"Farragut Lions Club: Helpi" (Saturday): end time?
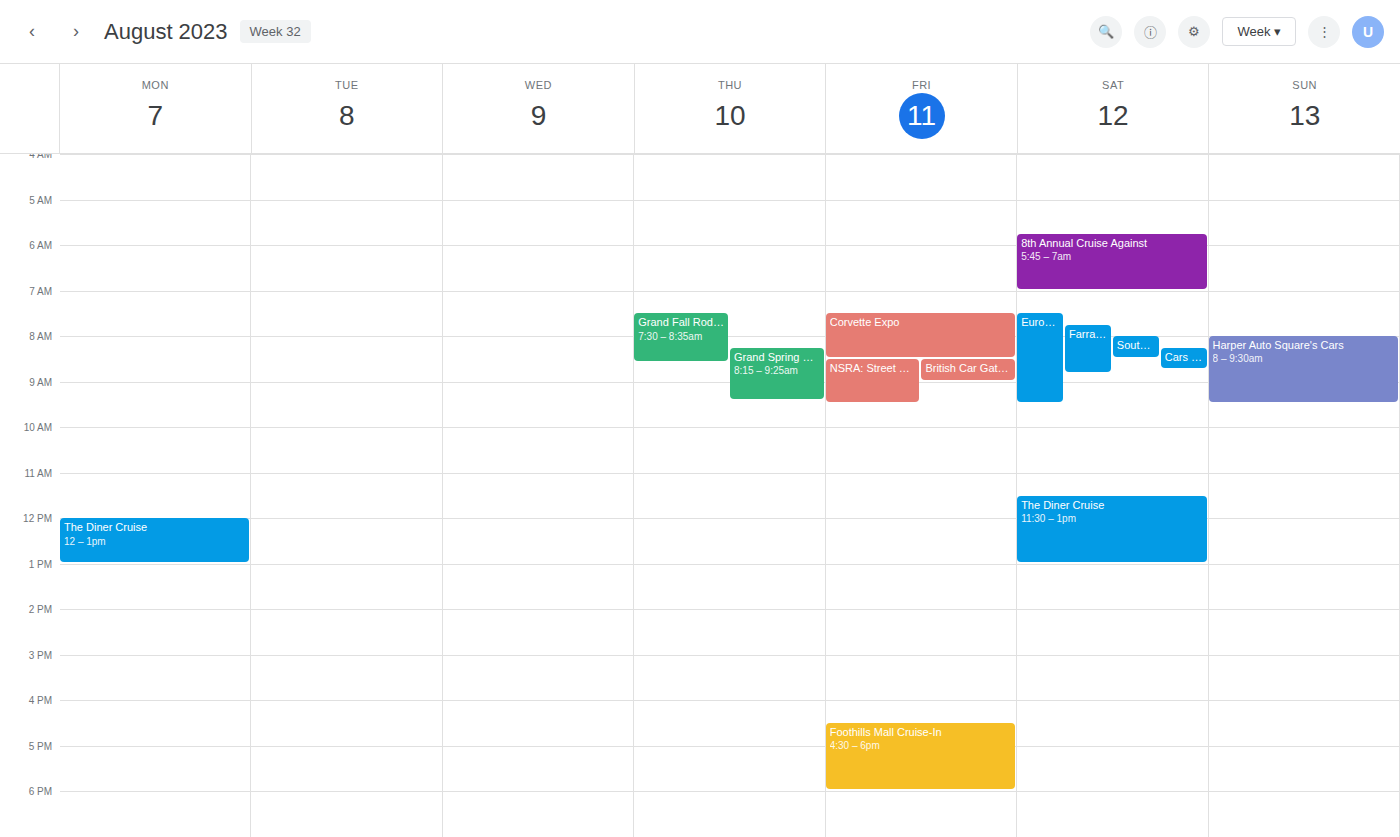
8:50 AM